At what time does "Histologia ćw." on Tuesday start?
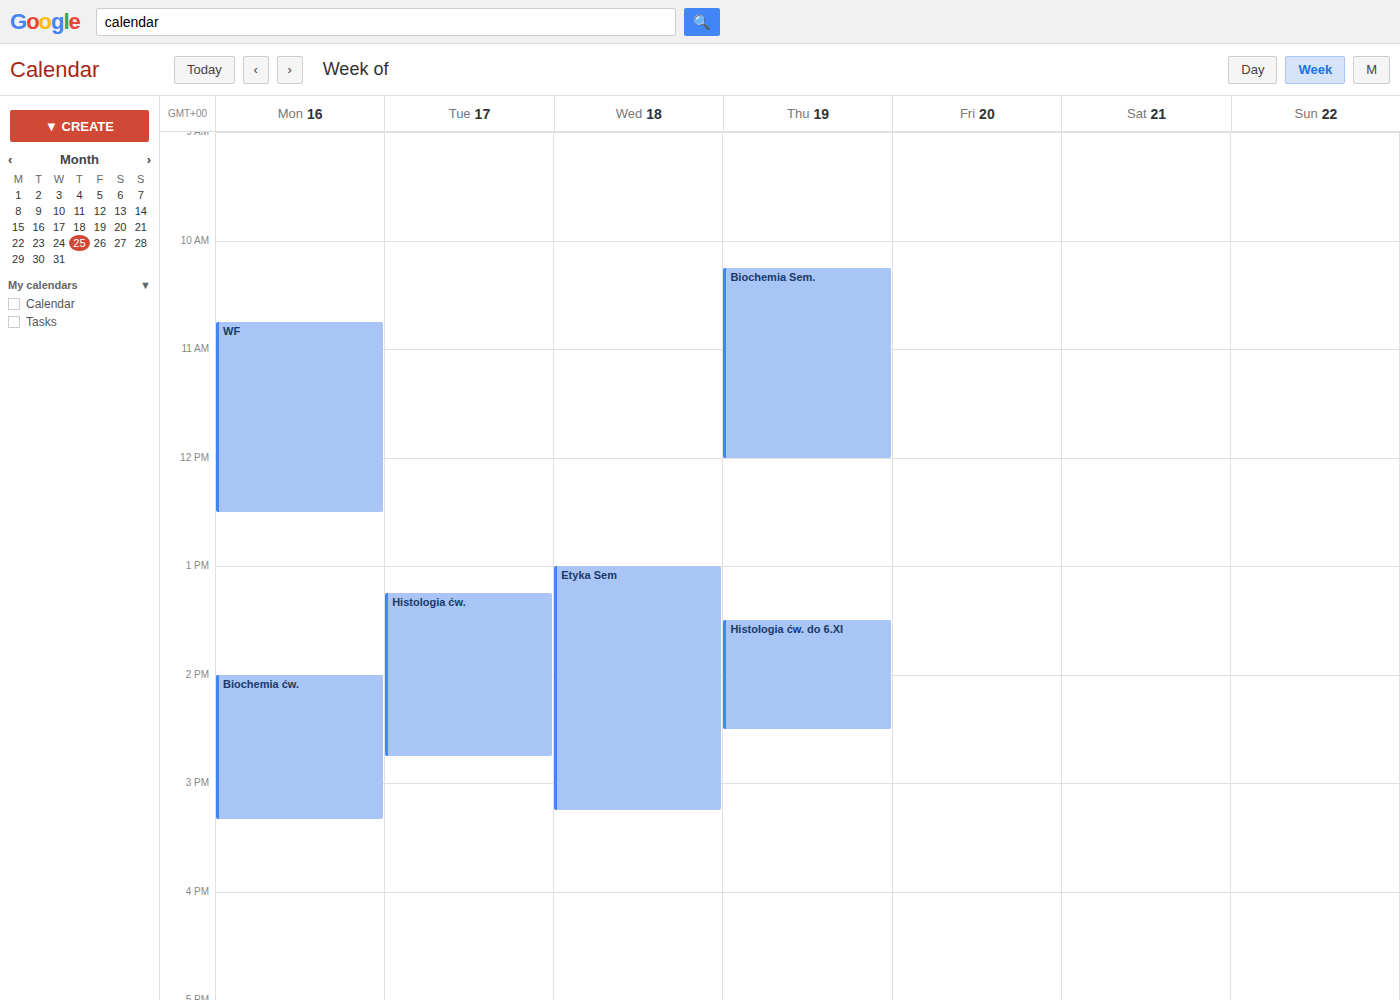
1:15 PM